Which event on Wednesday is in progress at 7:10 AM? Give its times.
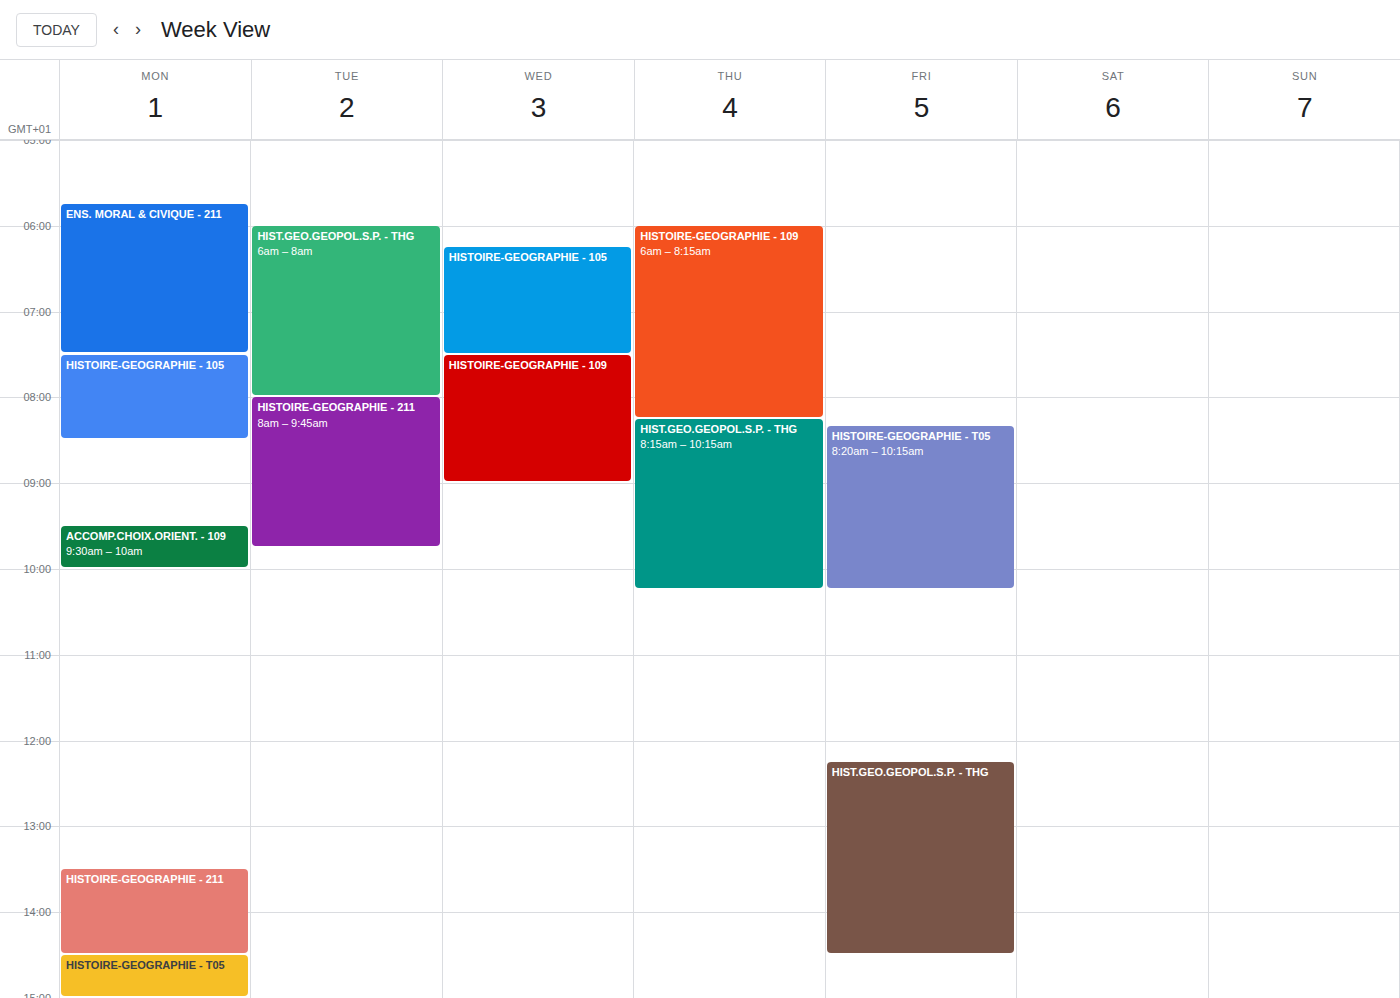
"HISTOIRE-GEOGRAPHIE - 105", 6:15 AM to 7:30 AM